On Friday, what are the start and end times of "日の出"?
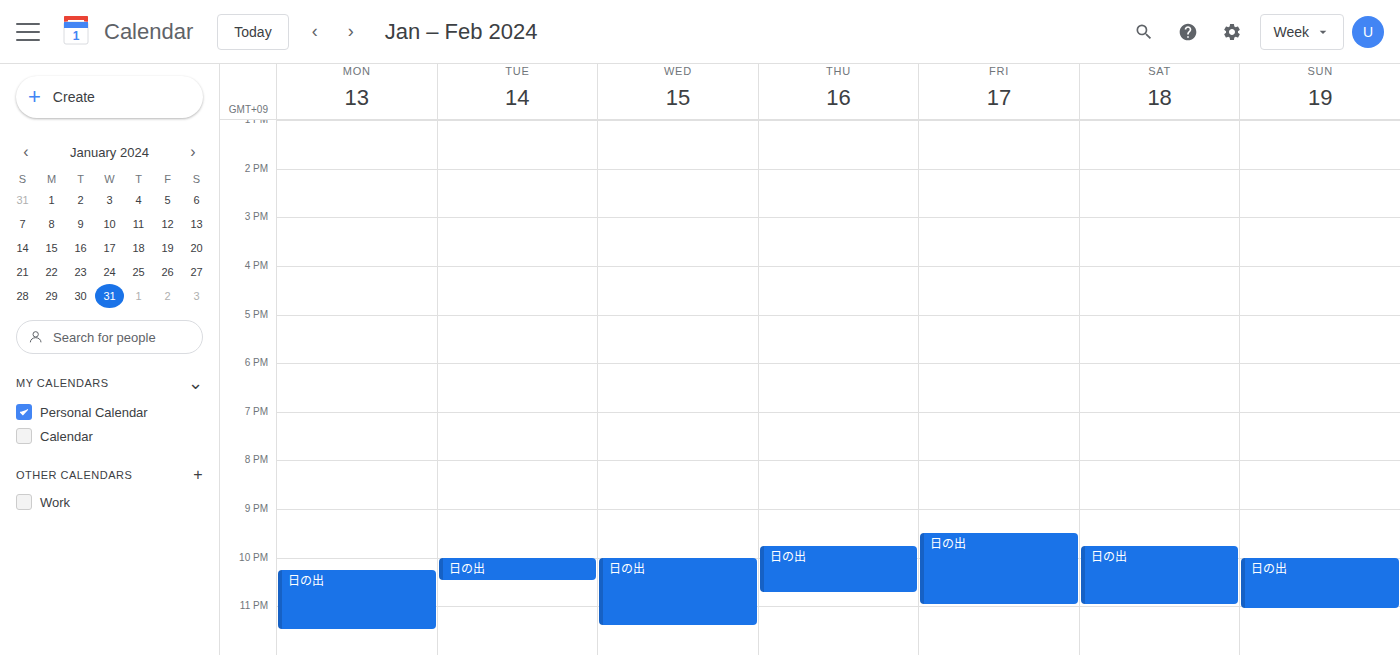
9:30 PM to 11:00 PM